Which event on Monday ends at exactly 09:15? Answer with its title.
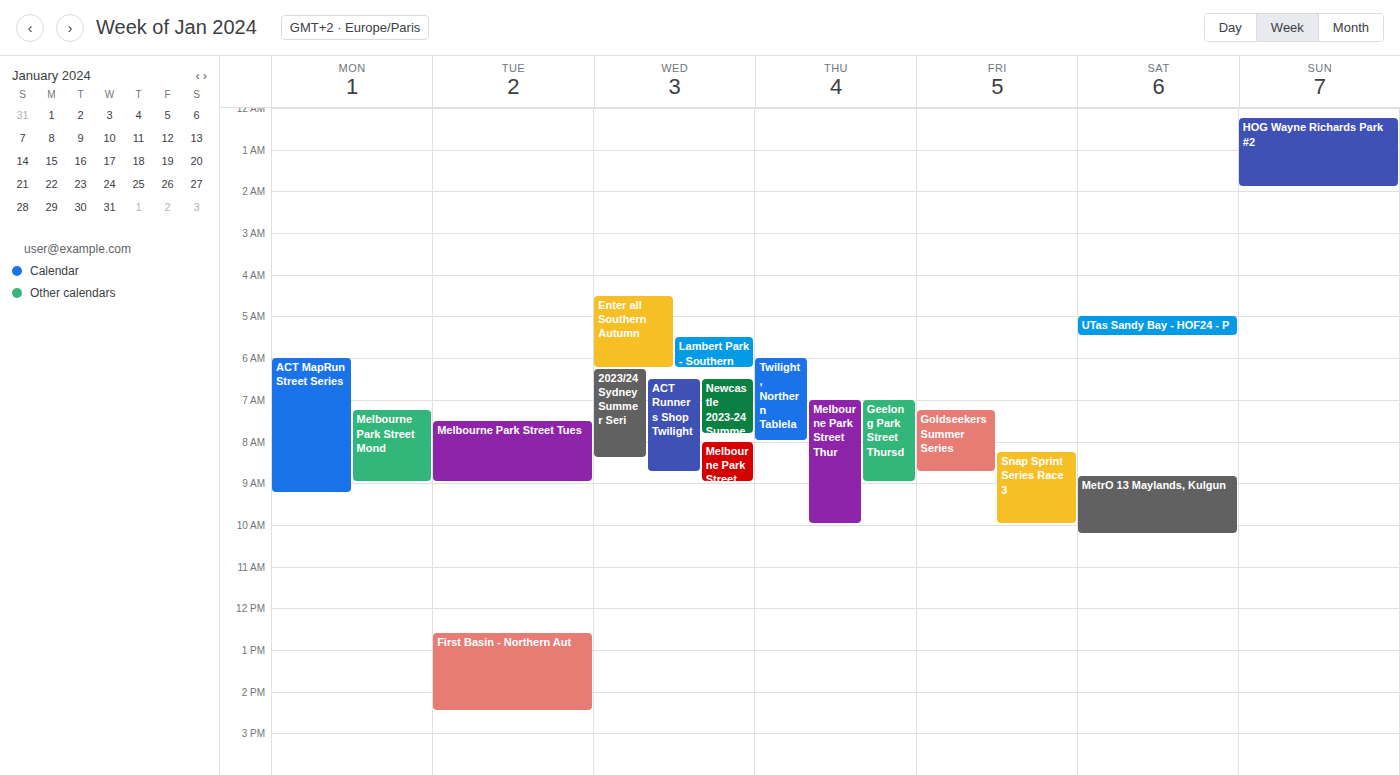
"ACT MapRun Street Series"